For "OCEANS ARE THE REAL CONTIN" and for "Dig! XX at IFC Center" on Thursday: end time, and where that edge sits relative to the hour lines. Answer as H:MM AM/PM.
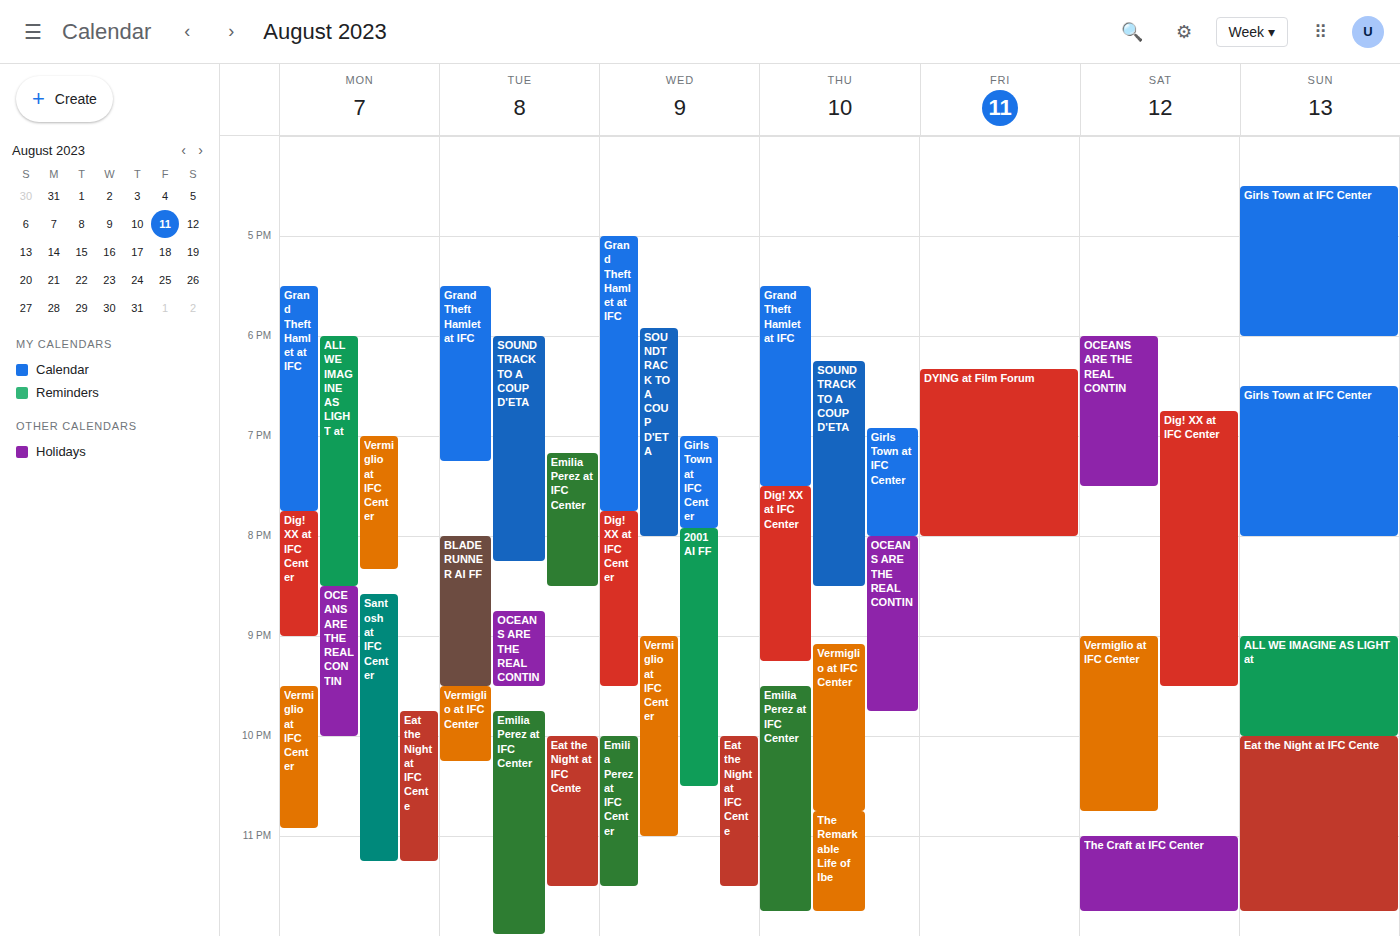
"OCEANS ARE THE REAL CONTIN": 9:45 PM, neither: three quarters of the way from the 9 PM line to the 10 PM line. "Dig! XX at IFC Center": 9:15 PM, neither: a quarter of the way from the 9 PM line to the 10 PM line.